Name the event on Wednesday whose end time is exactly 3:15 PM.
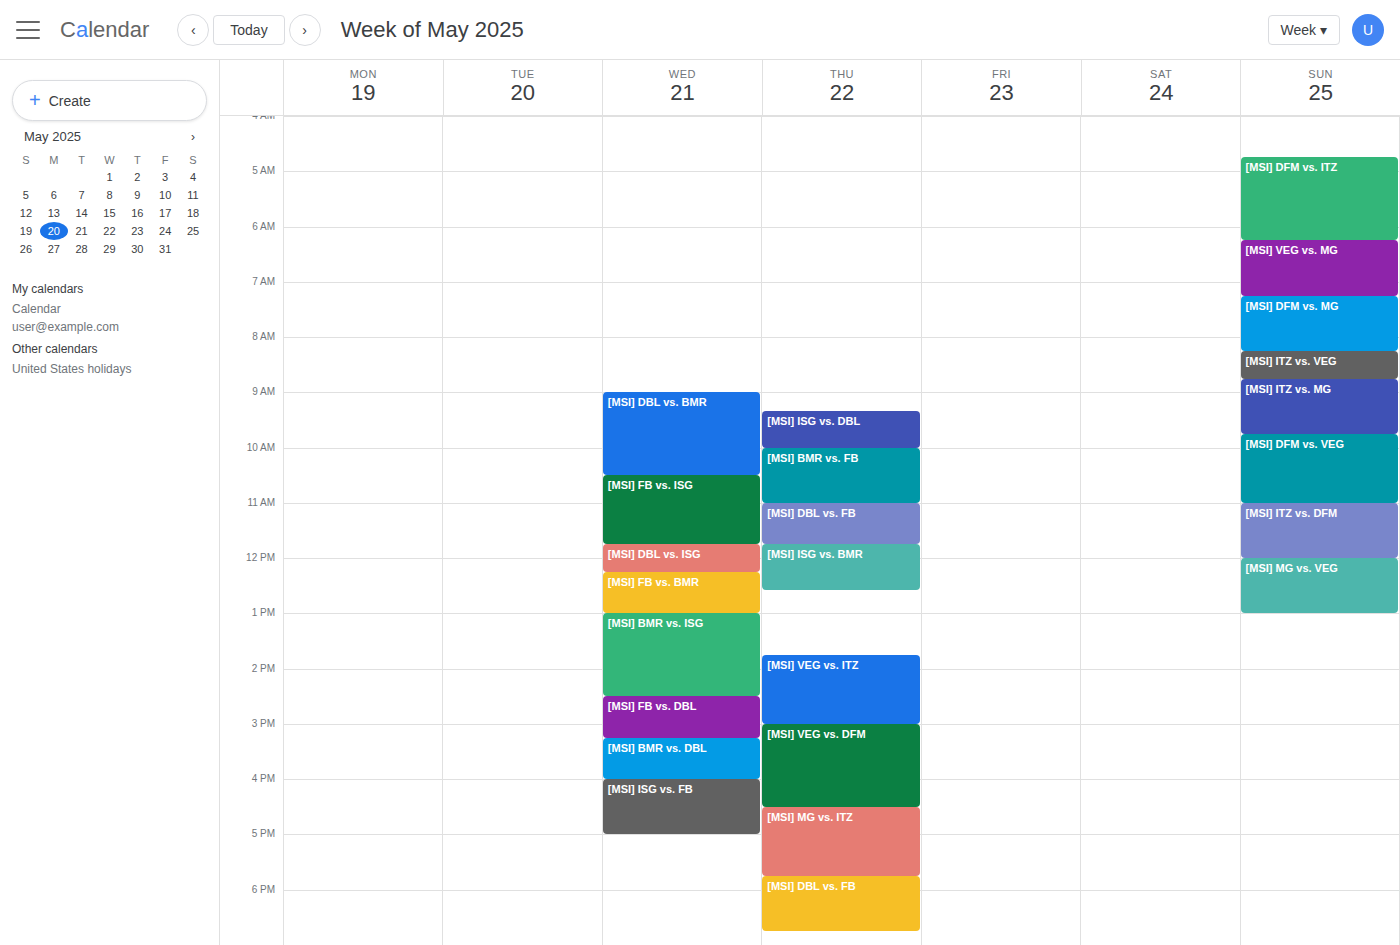
"[MSI] FB vs. DBL"